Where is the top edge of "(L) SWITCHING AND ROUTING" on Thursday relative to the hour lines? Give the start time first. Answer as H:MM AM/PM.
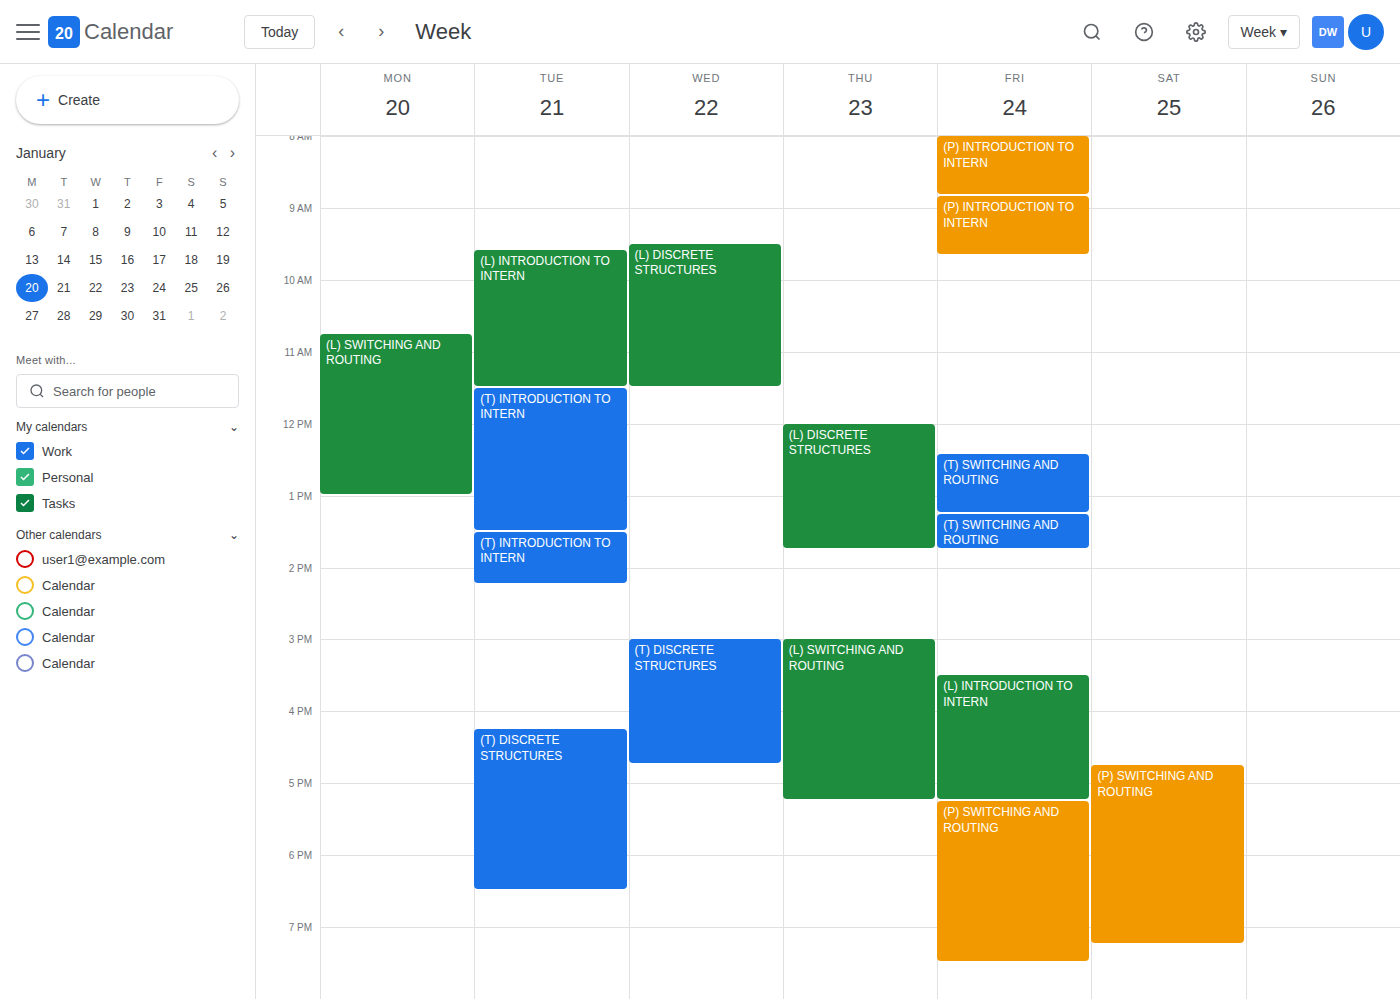
3:00 PM -- exactly on the 3 PM line.